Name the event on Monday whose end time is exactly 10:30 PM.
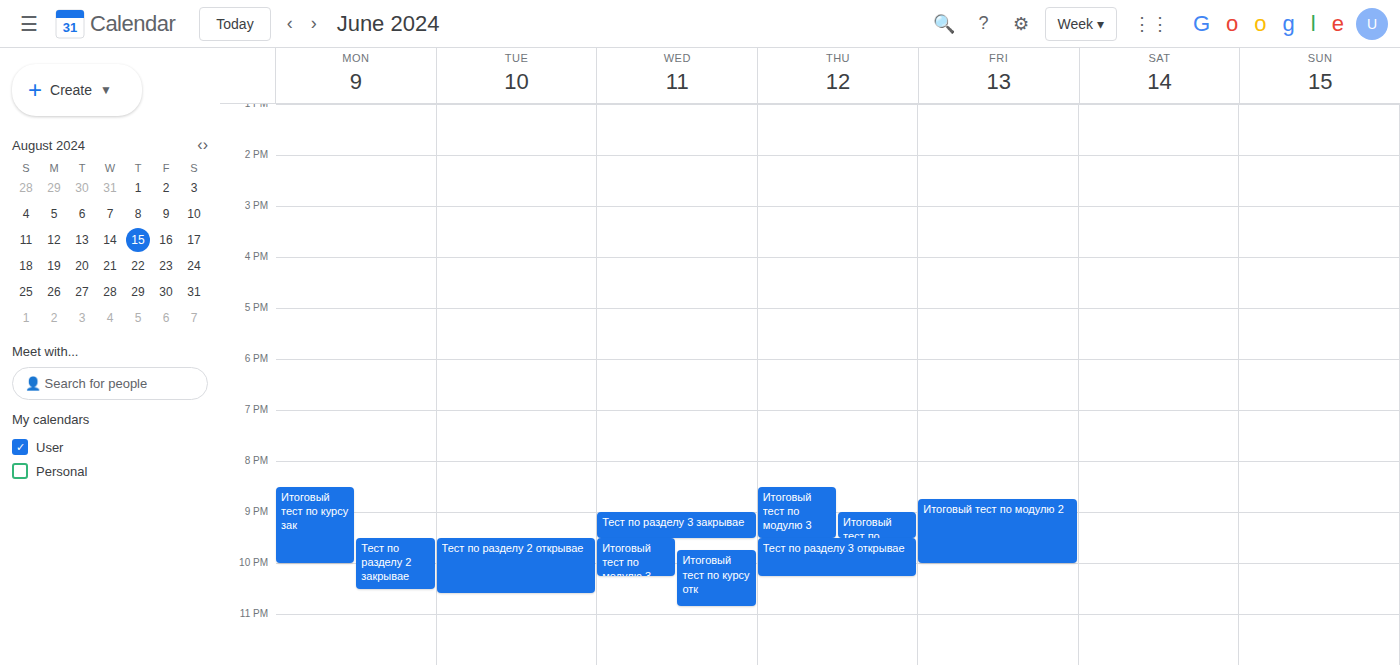
"Тест по разделу 2 закрывае"